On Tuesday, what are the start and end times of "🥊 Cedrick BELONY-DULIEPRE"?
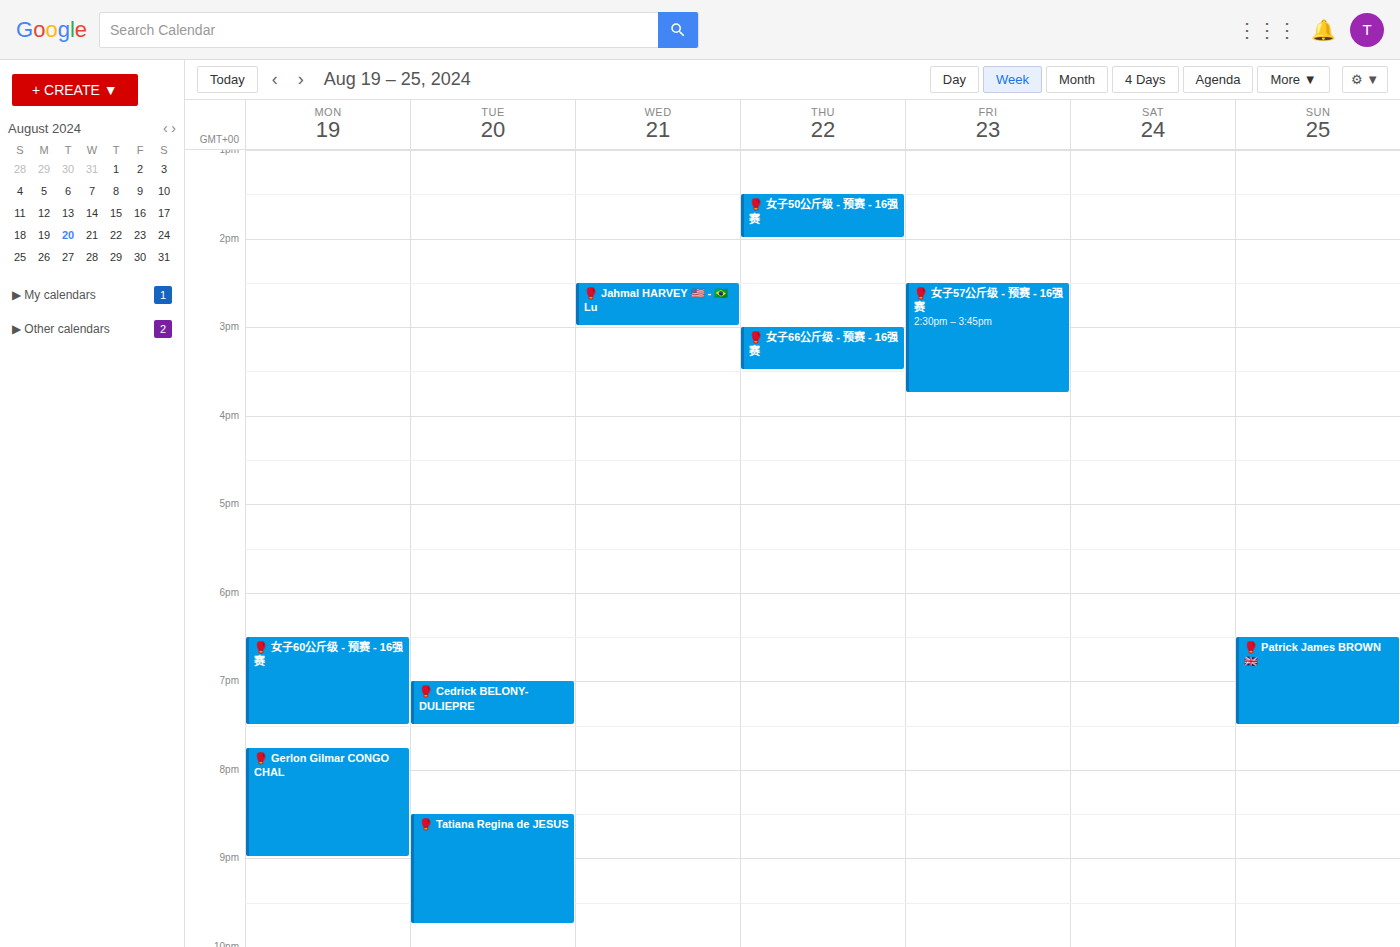
7:00 PM to 7:30 PM